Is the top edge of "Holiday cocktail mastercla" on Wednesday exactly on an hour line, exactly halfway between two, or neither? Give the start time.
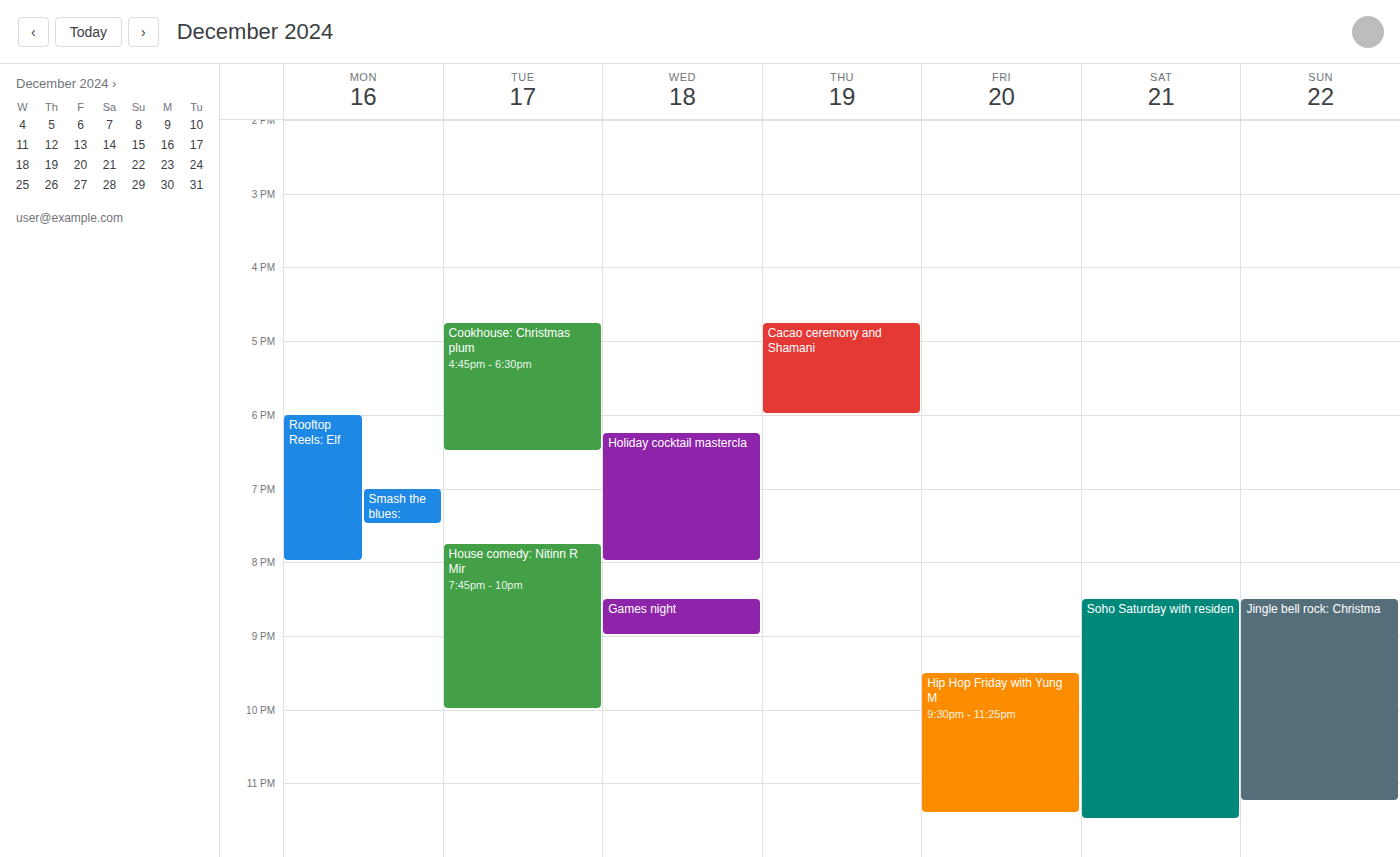
6:15 PM -- neither: a quarter of the way from the 6 PM line to the 7 PM line.